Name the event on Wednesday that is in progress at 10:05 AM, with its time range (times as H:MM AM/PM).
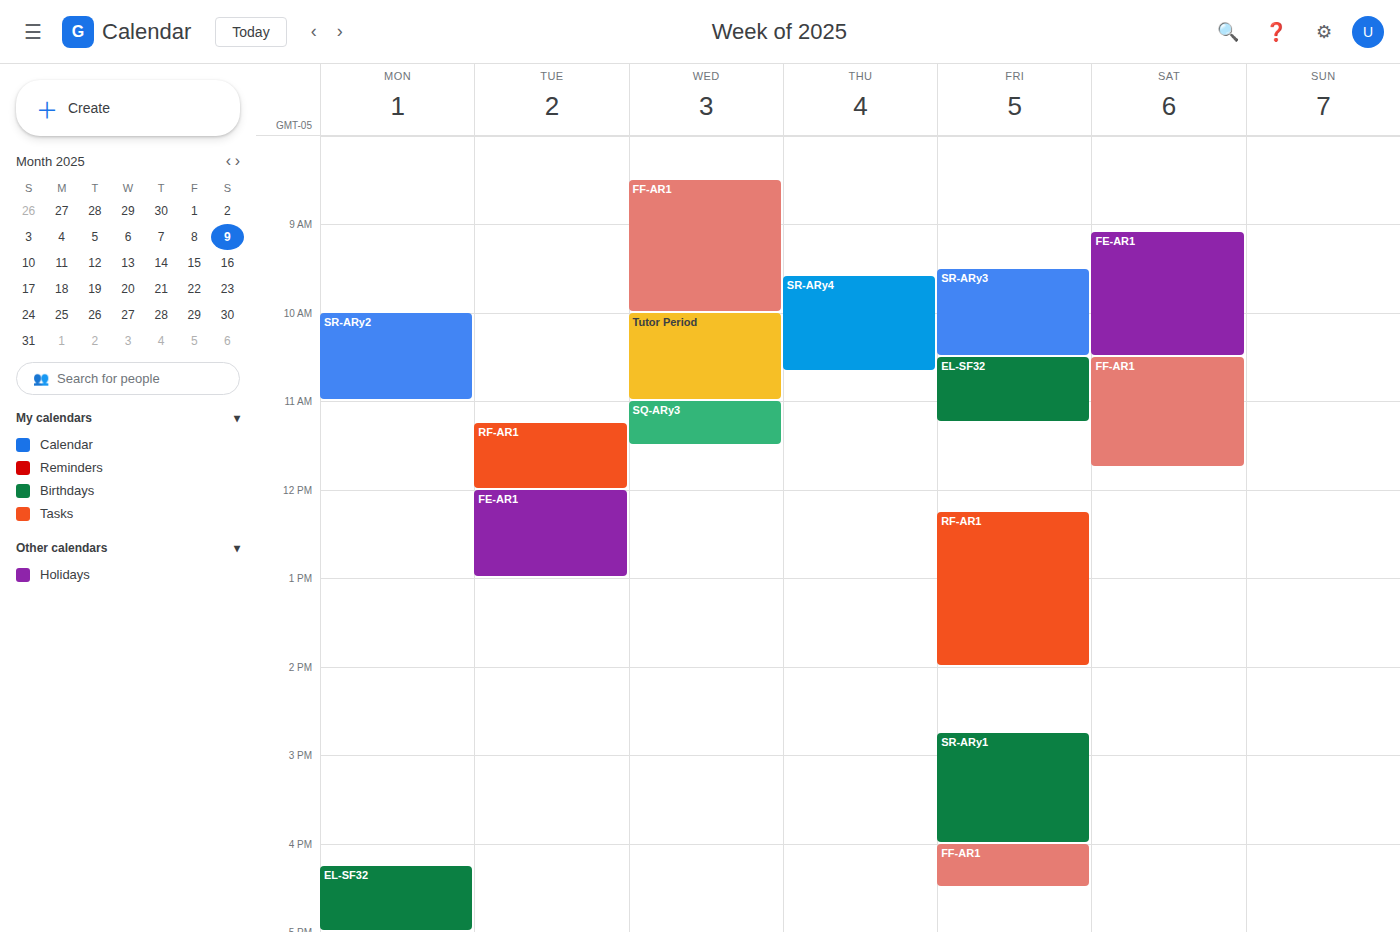
"Tutor Period", 10:00 AM to 11:00 AM